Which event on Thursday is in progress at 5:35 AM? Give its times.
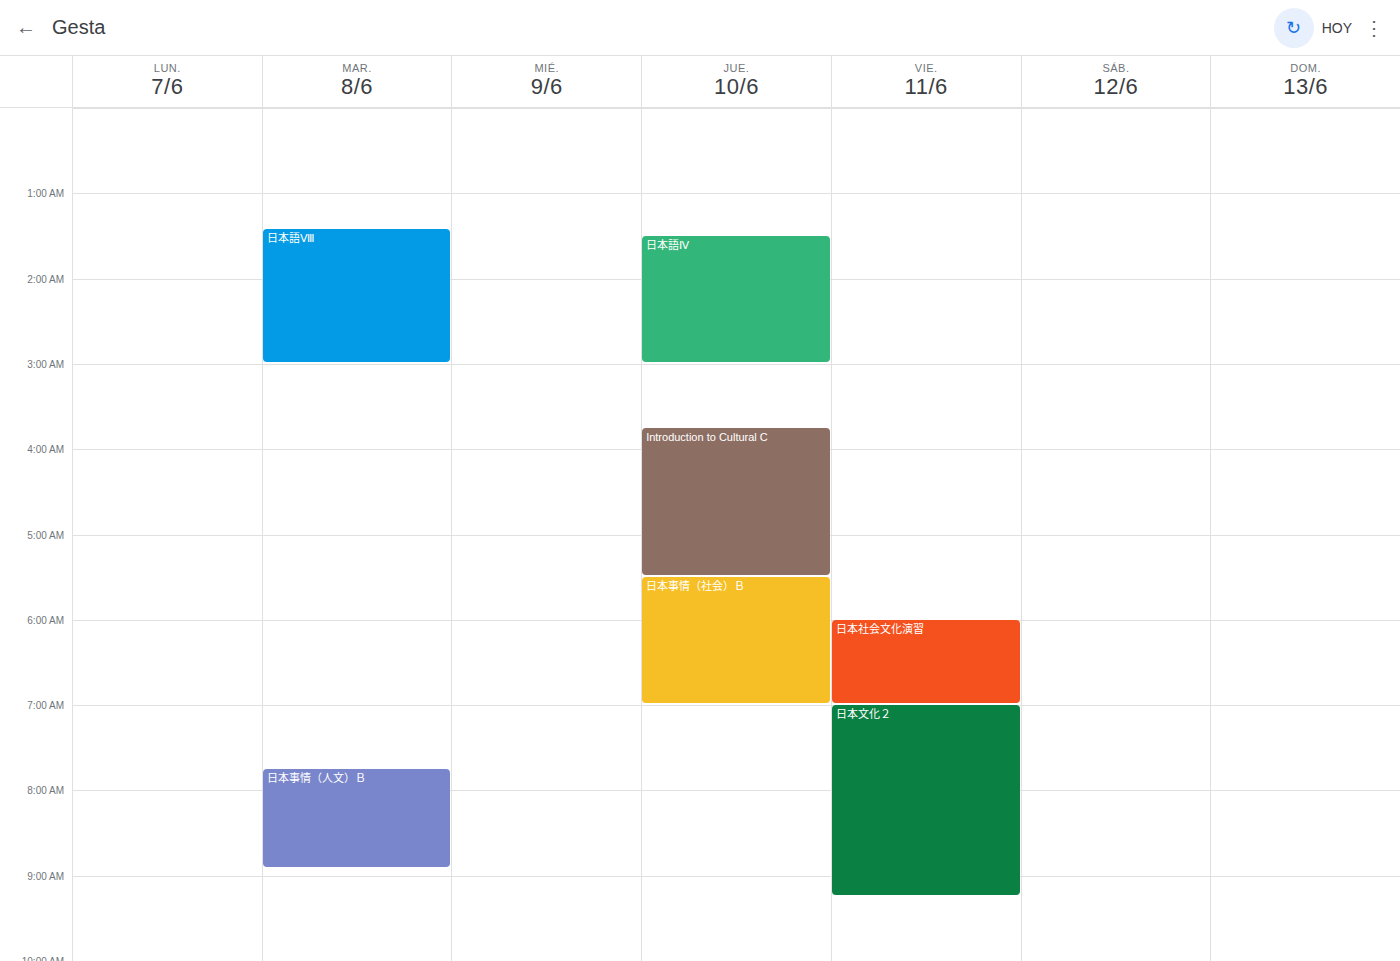
"日本事情（社会）Ｂ", 5:30 AM to 7:00 AM